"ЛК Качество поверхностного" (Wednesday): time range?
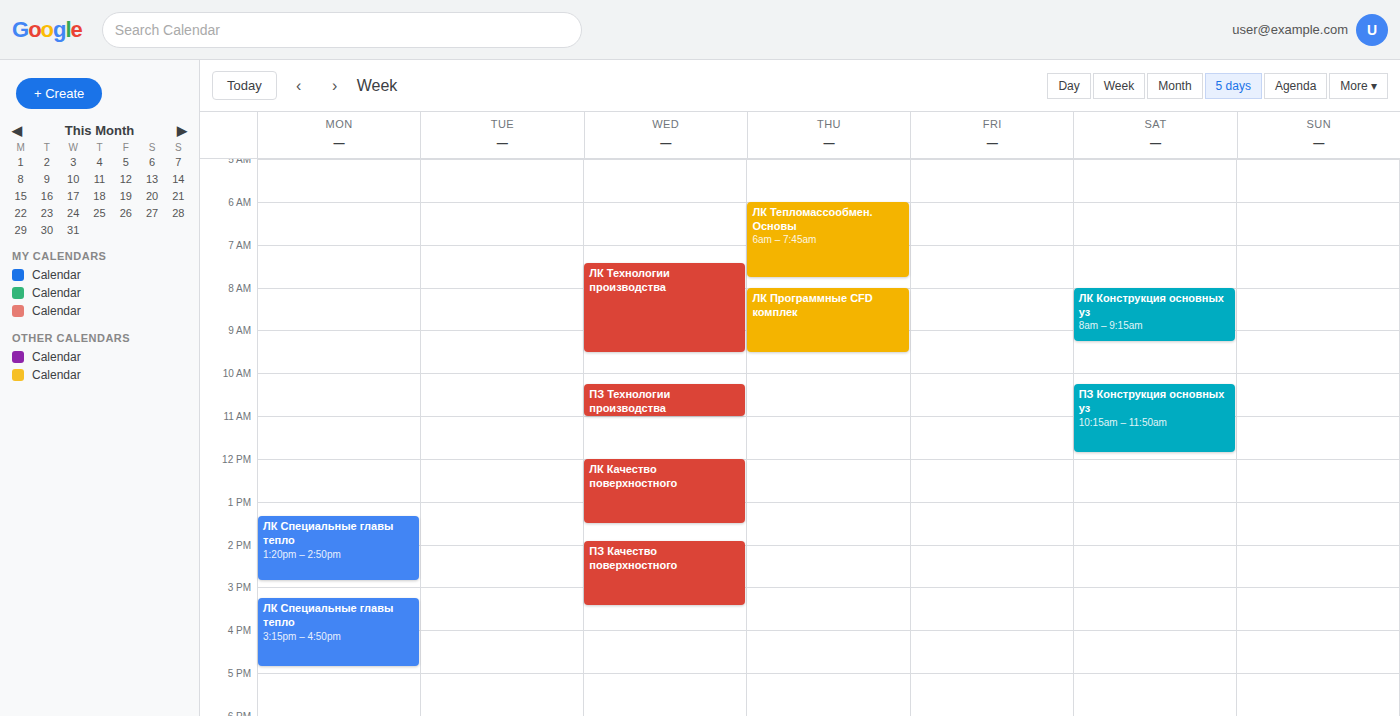
12:00 PM to 1:30 PM